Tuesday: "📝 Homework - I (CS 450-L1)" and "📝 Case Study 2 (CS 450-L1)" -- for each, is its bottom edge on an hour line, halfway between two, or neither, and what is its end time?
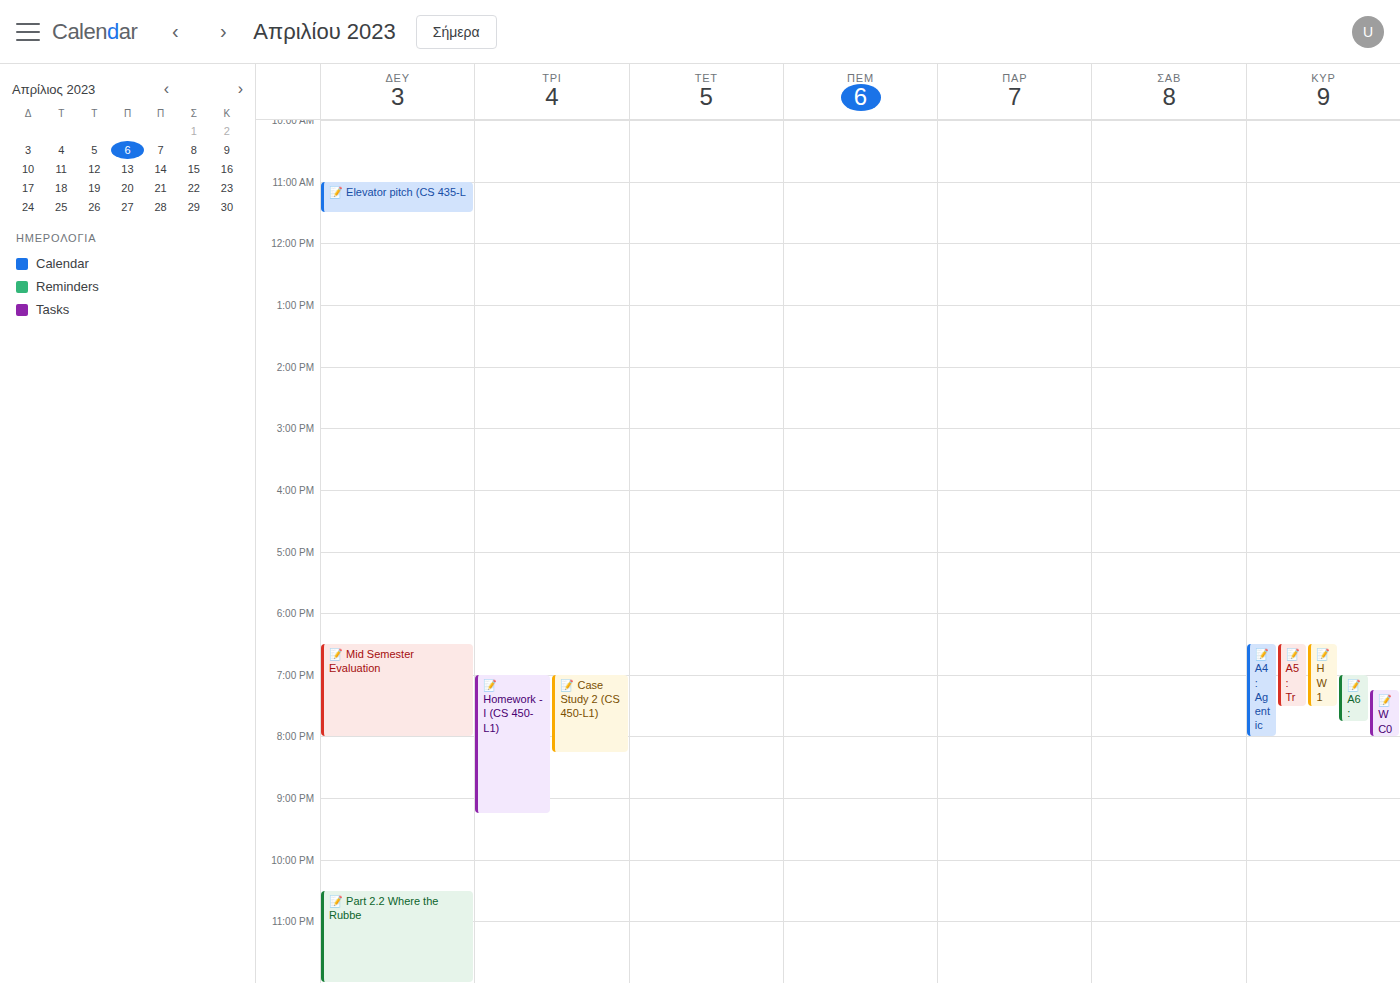
"📝 Homework - I (CS 450-L1)": 9:15 PM, neither: a quarter of the way from the 9 PM line to the 10 PM line. "📝 Case Study 2 (CS 450-L1)": 8:15 PM, neither: a quarter of the way from the 8 PM line to the 9 PM line.